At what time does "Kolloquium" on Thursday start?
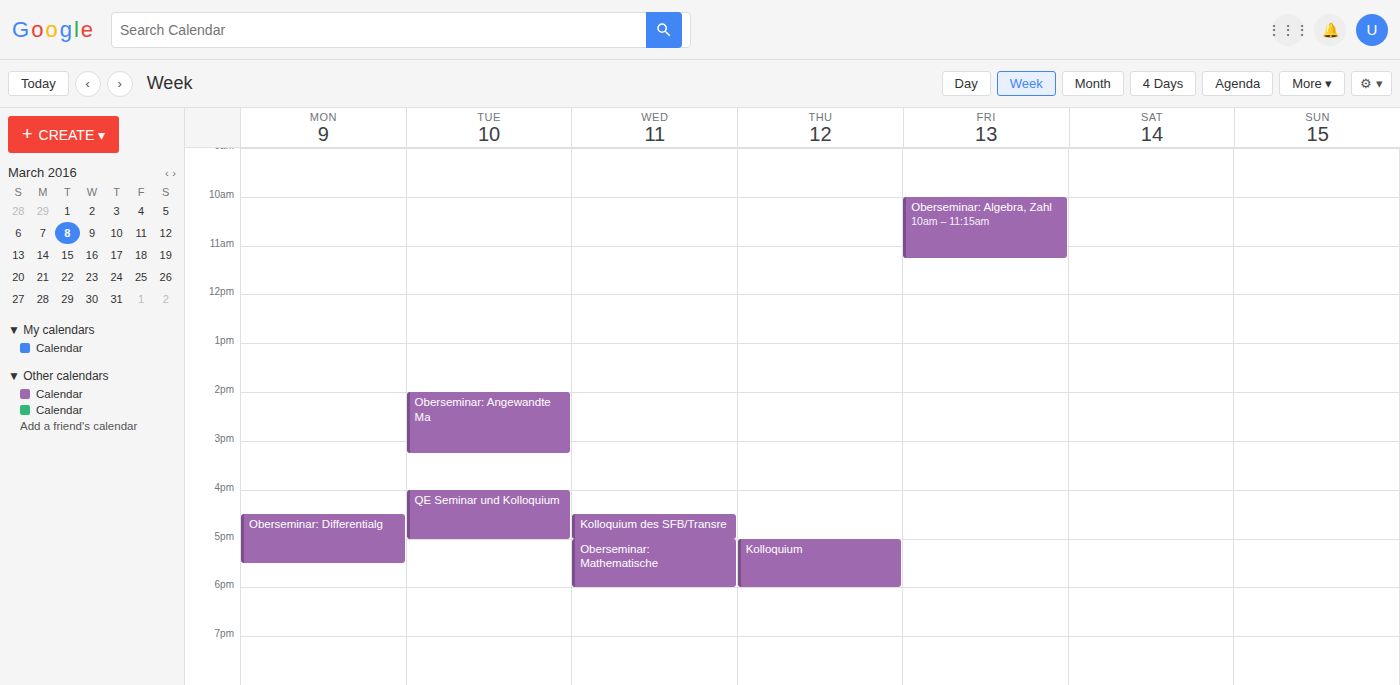
5:00 PM